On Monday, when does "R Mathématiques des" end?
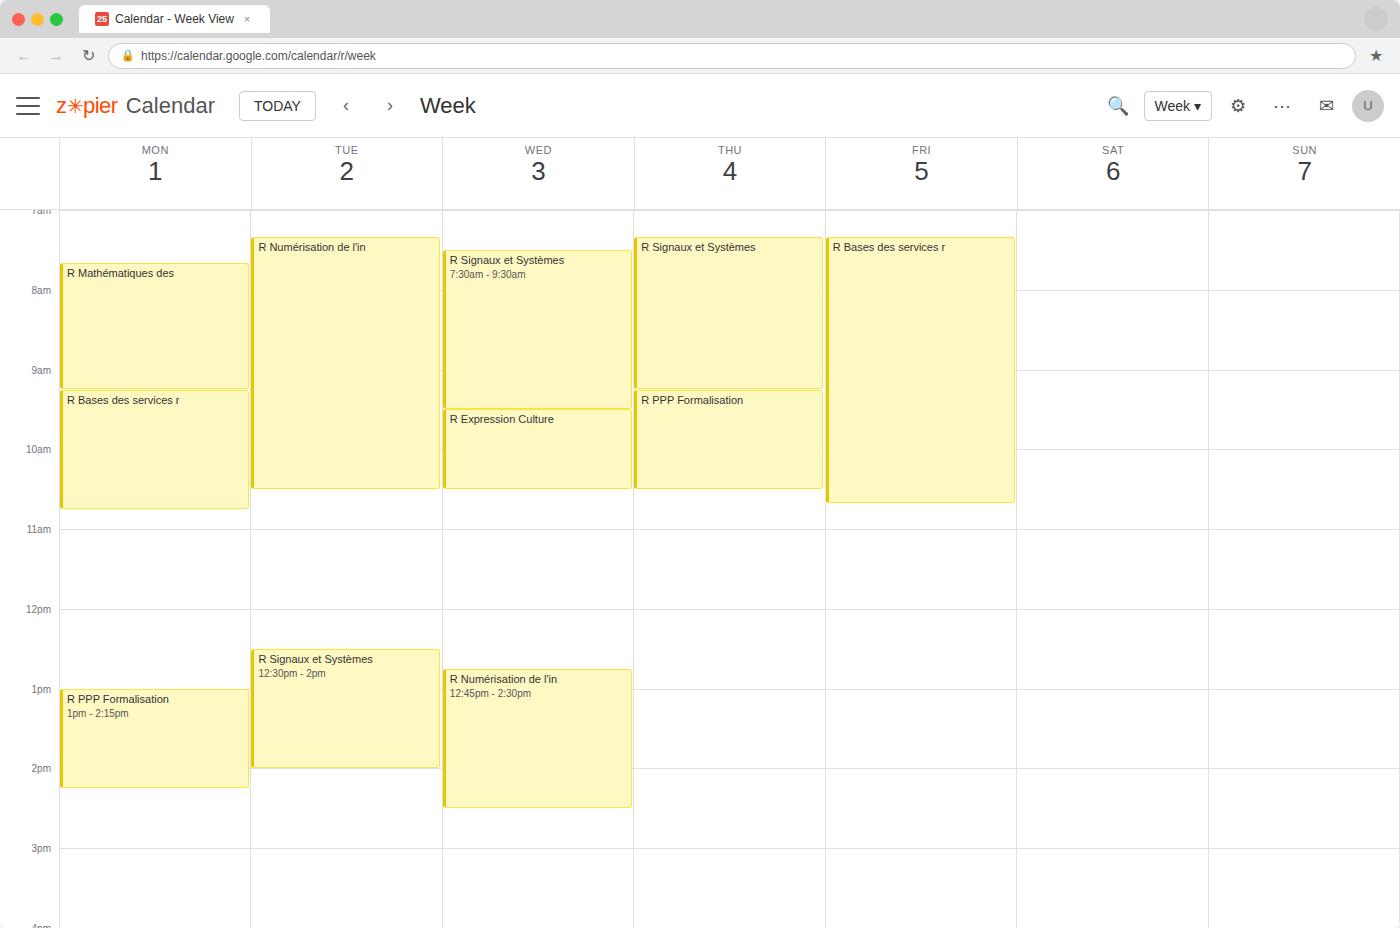
09:15